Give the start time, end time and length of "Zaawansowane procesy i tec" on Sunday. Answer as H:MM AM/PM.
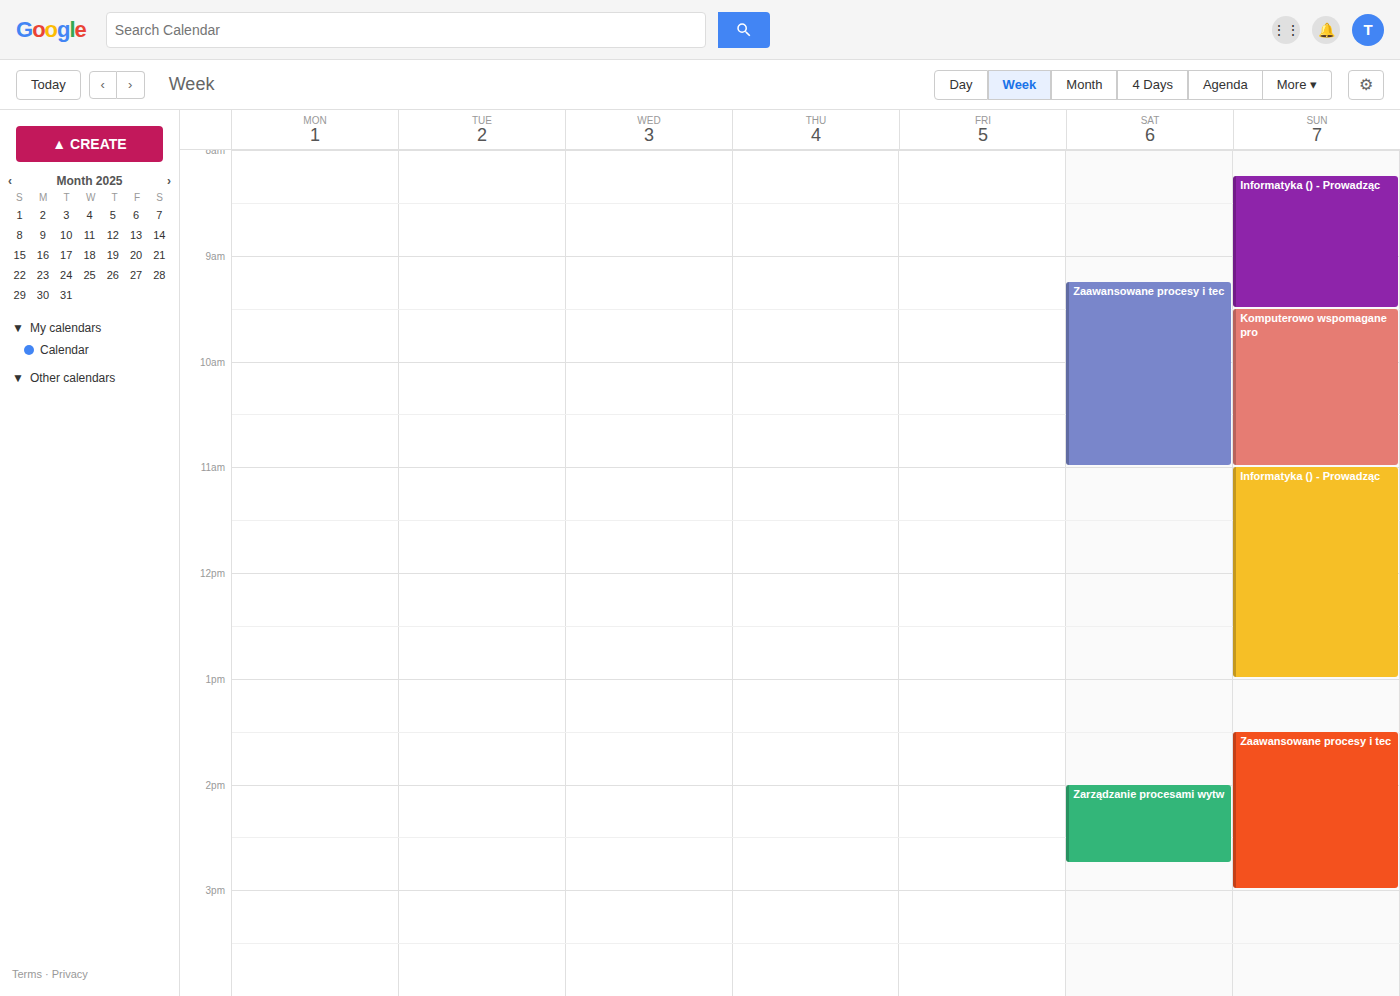
1:30 PM to 3:00 PM, 1 hour 30 minutes